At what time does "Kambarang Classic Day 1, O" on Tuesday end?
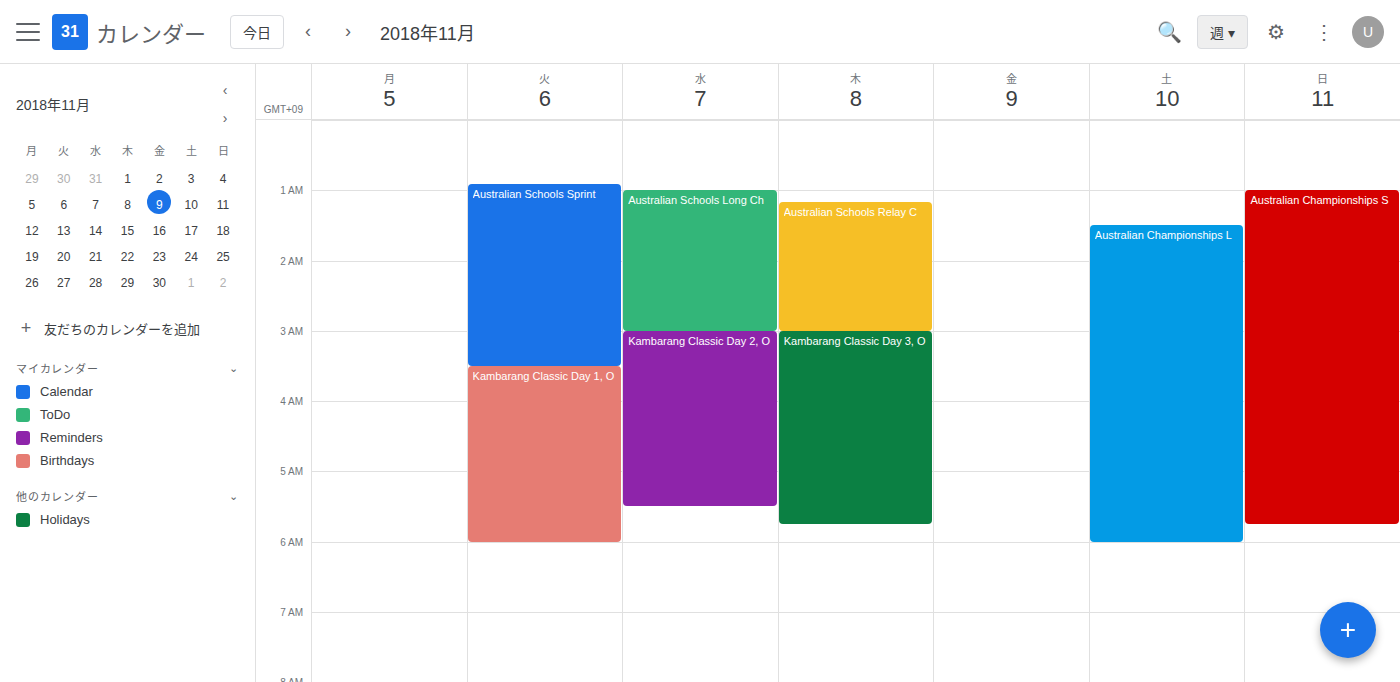
6:00 AM